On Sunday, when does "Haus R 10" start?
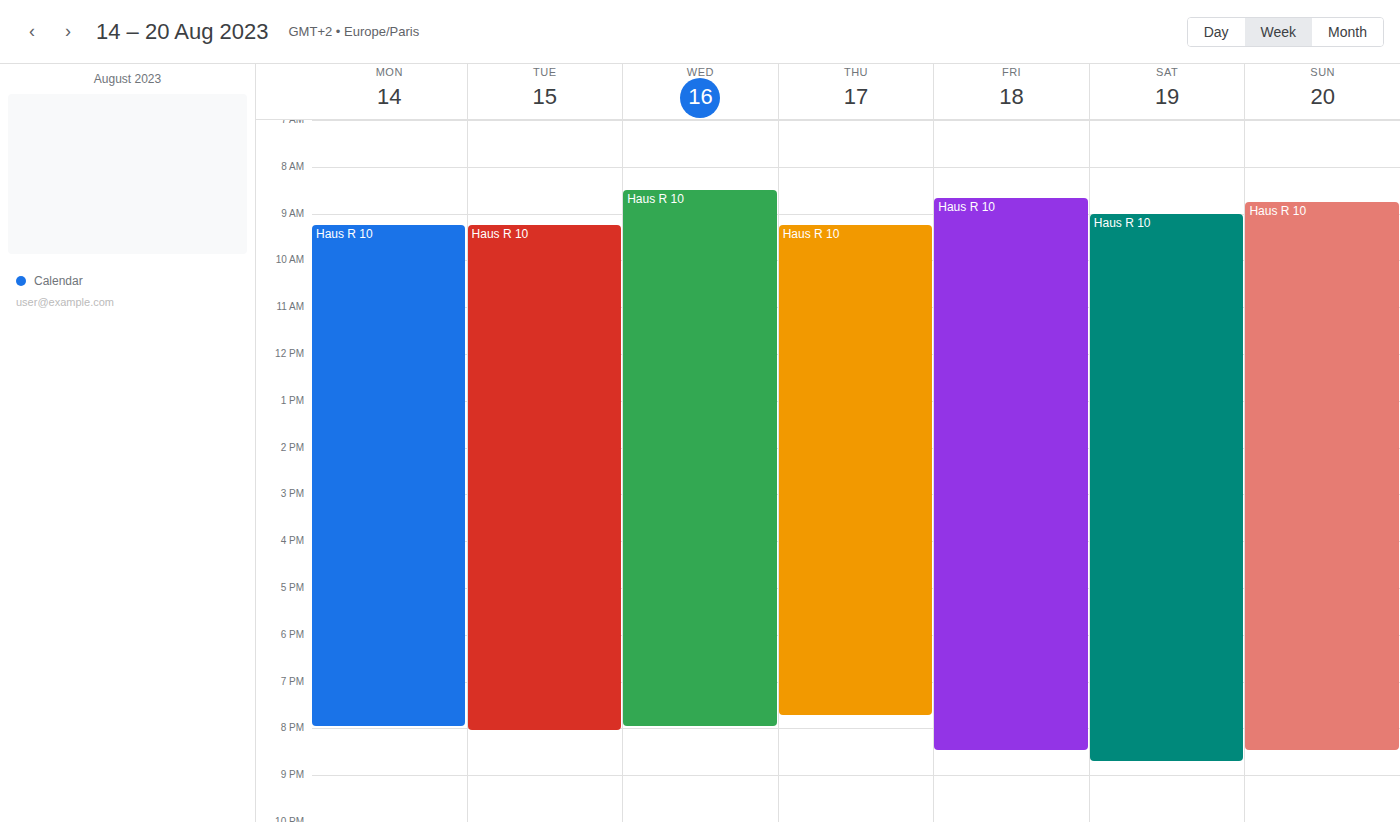
8:45 AM